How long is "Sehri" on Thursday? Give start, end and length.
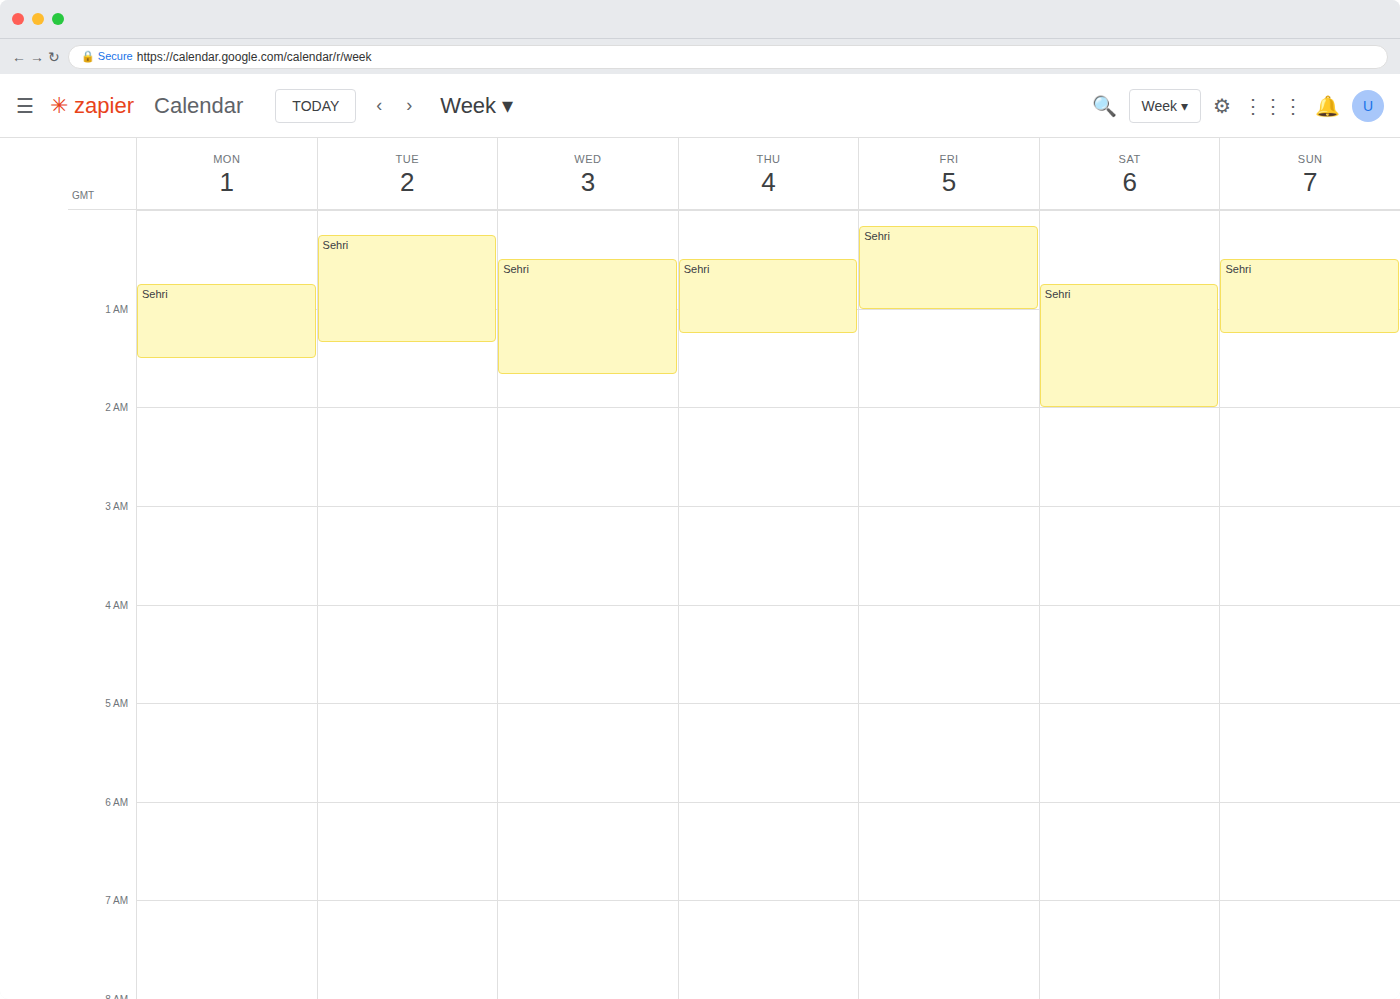
12:30 AM to 1:15 AM, 45 minutes